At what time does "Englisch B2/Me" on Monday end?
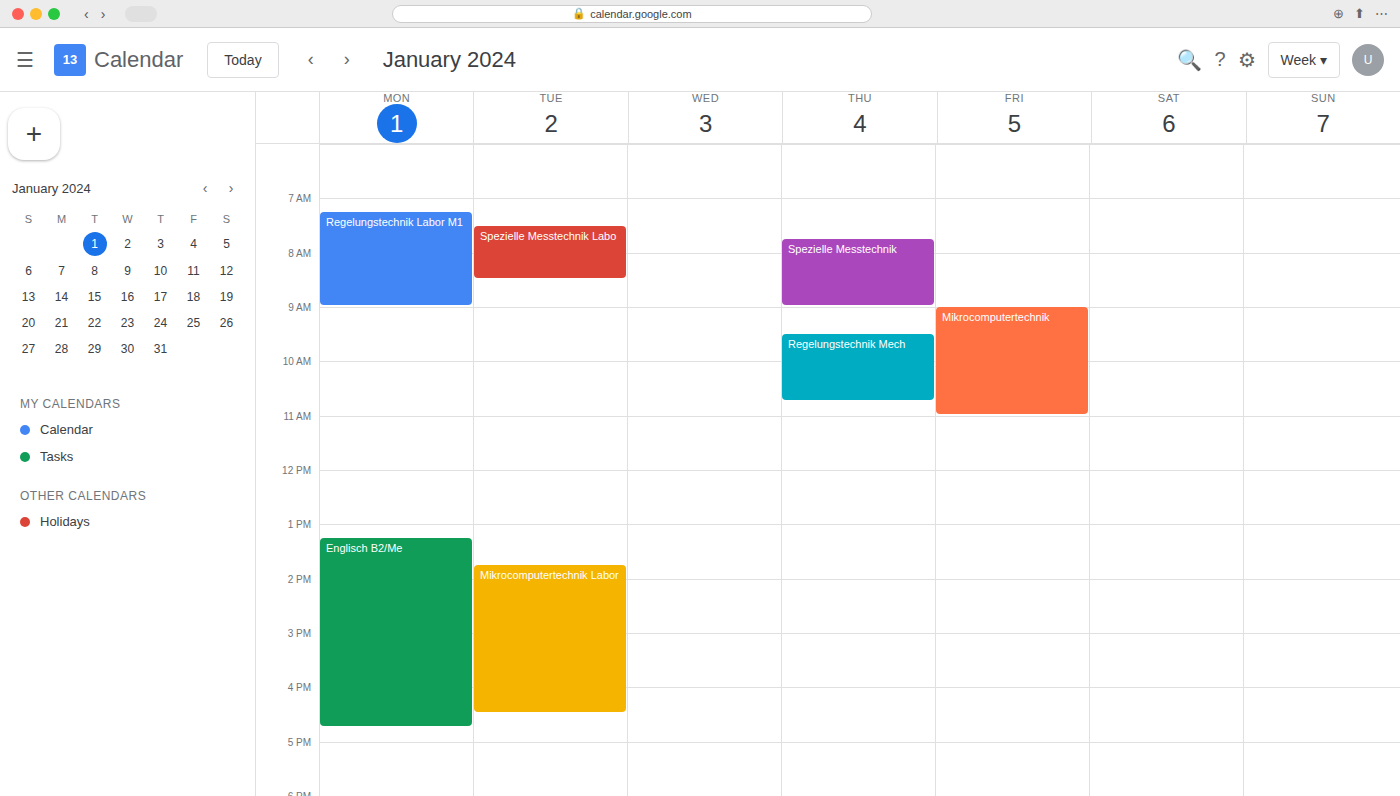
4:45 PM